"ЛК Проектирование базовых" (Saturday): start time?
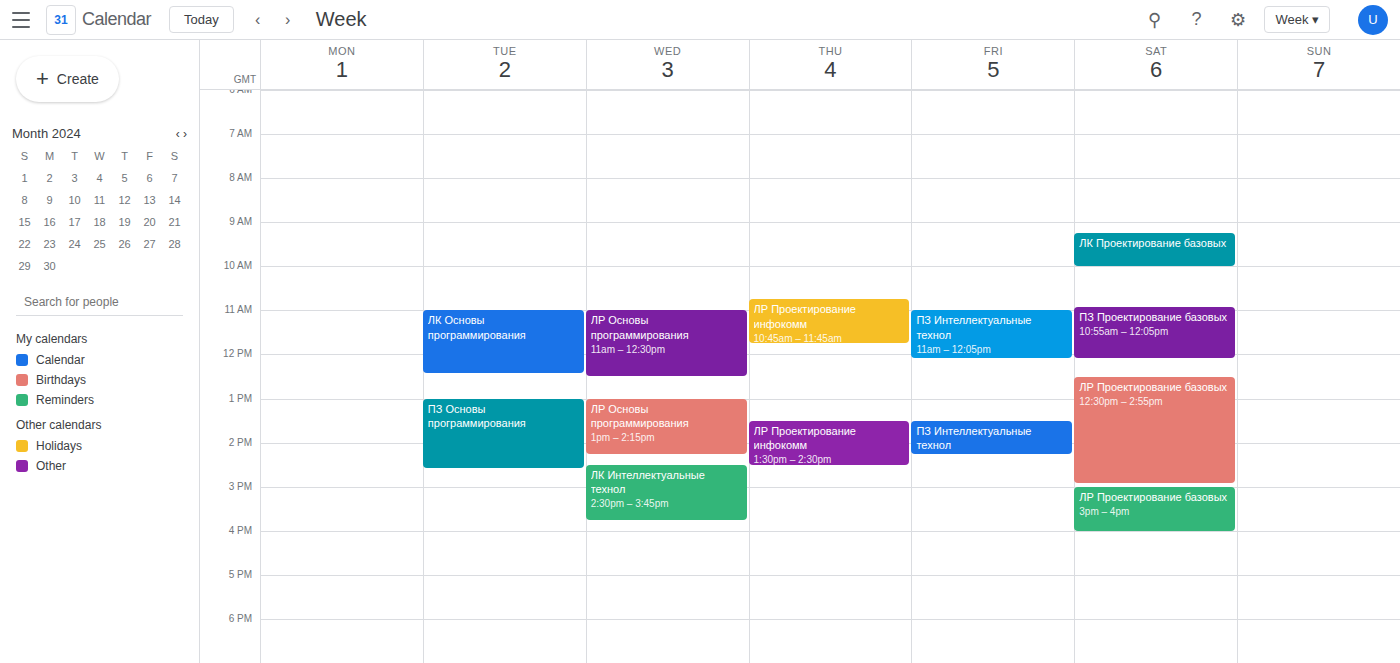
9:15 AM